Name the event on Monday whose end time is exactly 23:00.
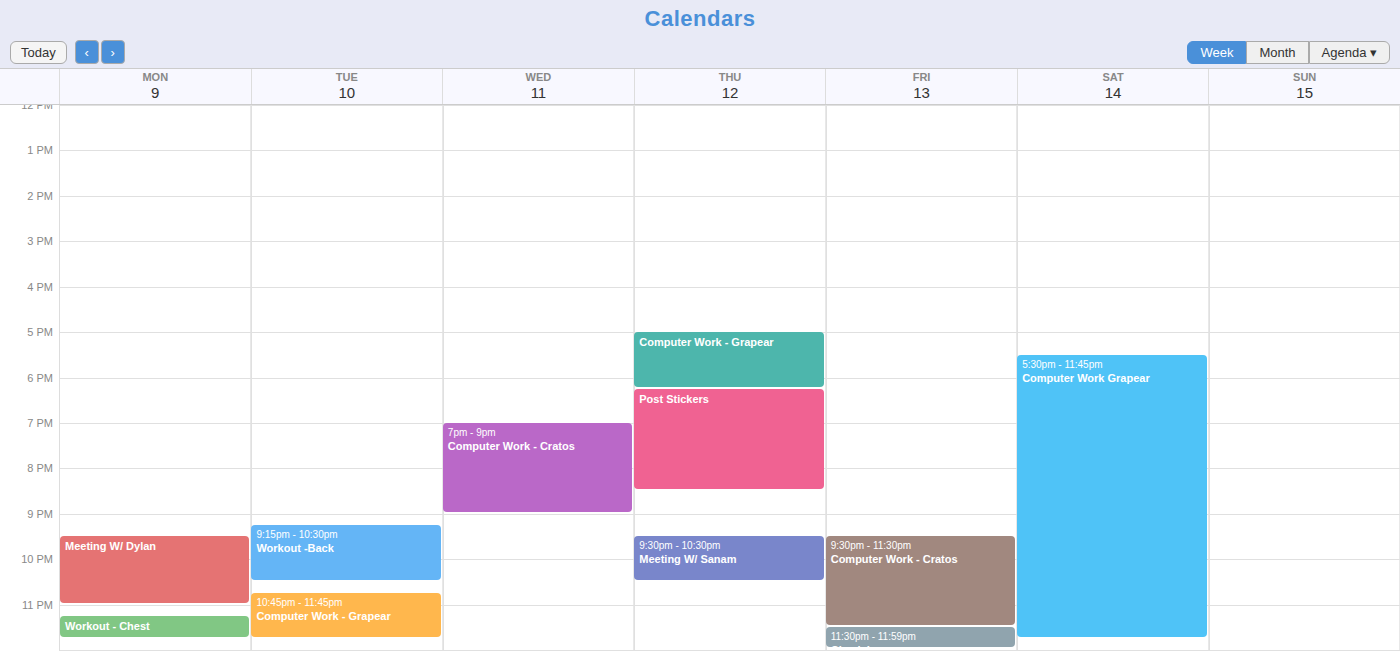
"Meeting W/ Dylan"